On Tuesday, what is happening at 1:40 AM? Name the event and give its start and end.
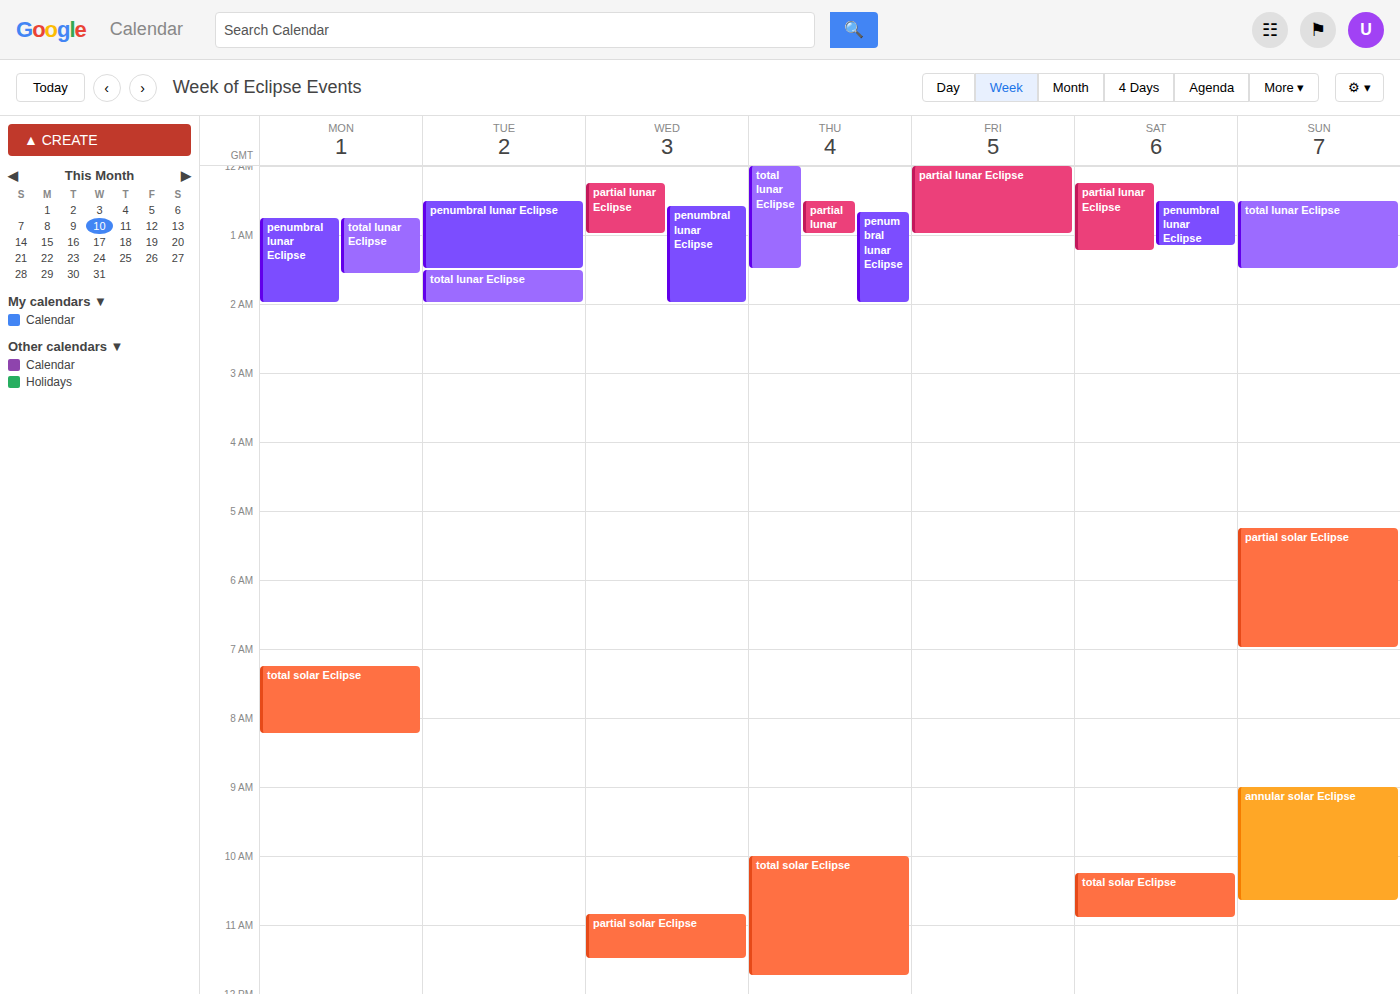
"total lunar Eclipse", 1:30 AM to 2:00 AM